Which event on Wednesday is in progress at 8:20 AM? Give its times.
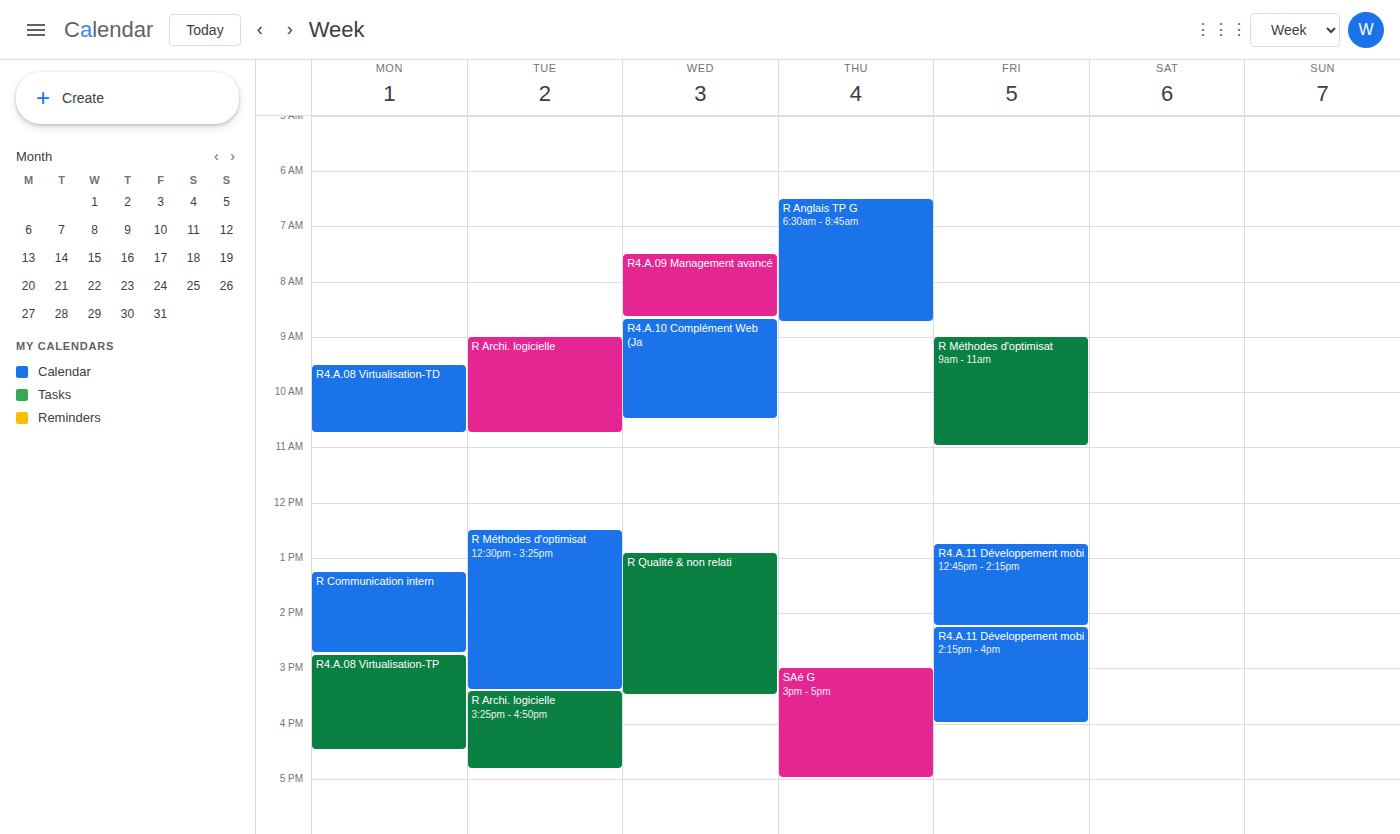
"R4.A.09 Management avancé", 7:30 AM to 8:40 AM